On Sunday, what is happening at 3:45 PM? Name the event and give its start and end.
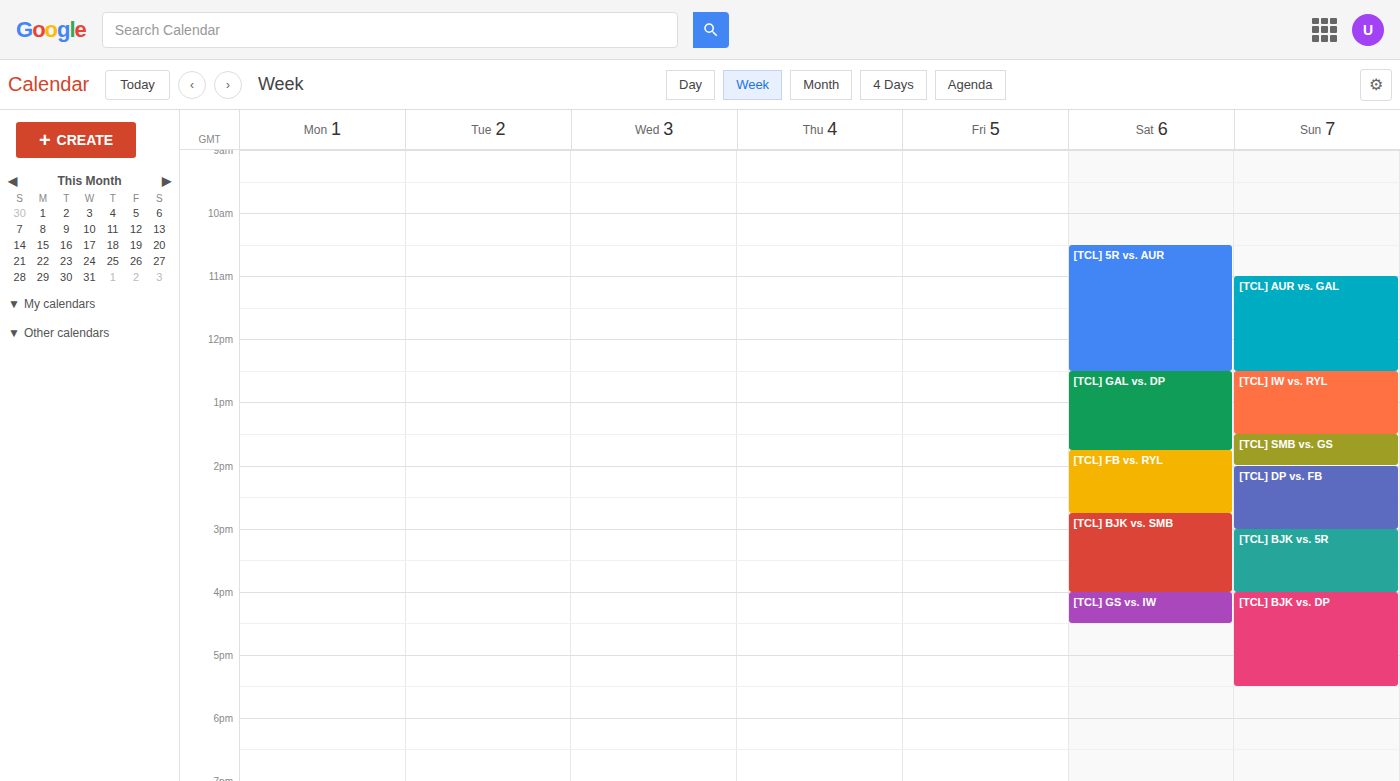
"[TCL] BJK vs. 5R", 3:00 PM to 4:00 PM